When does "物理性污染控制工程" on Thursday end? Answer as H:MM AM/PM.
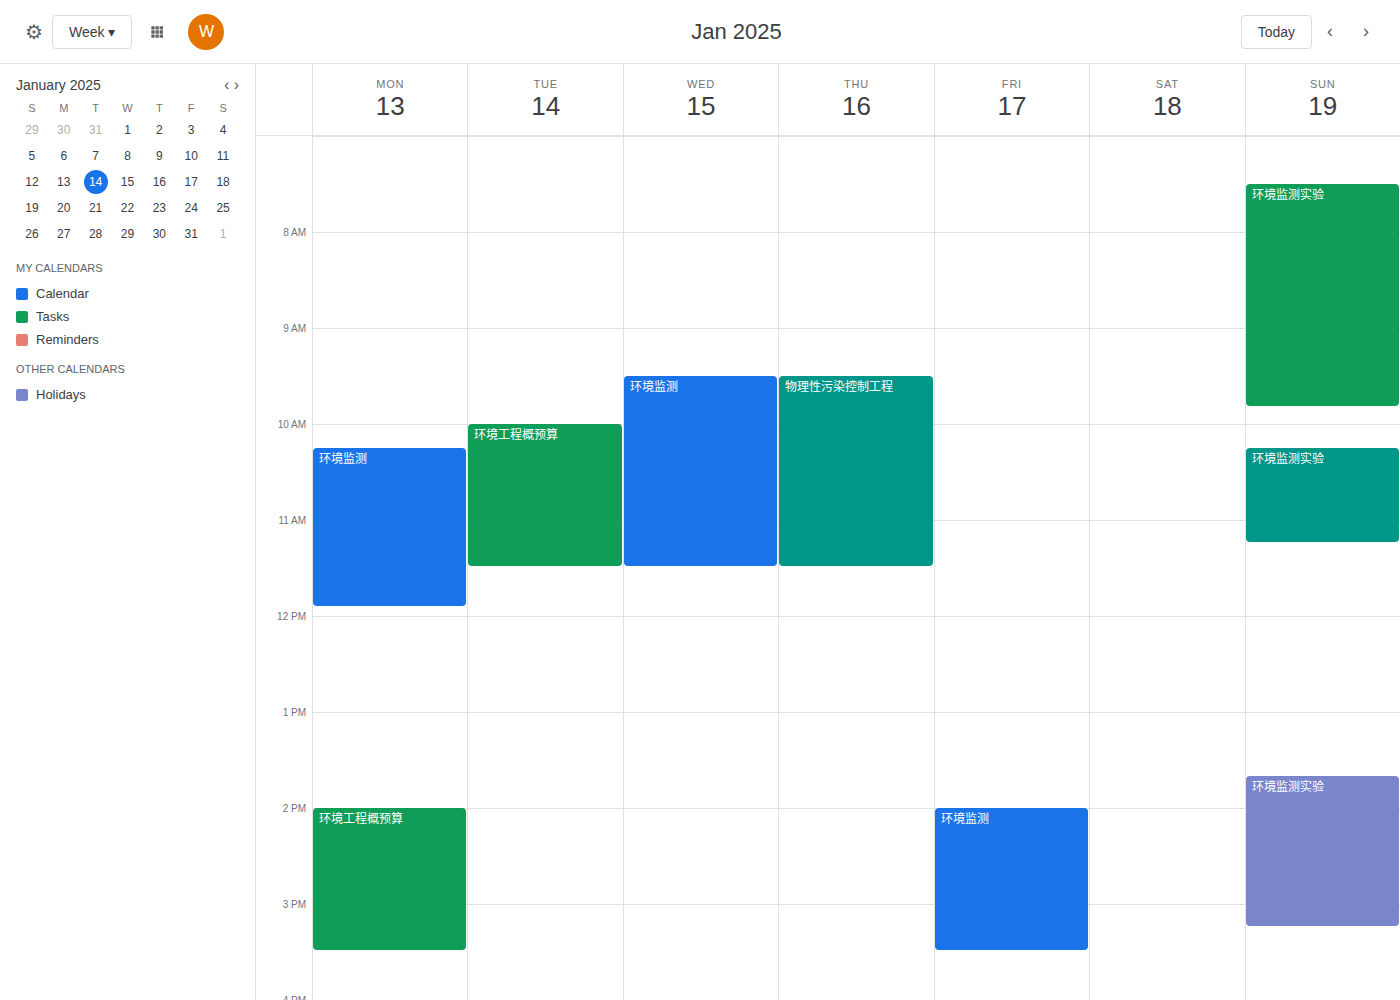
11:30 AM